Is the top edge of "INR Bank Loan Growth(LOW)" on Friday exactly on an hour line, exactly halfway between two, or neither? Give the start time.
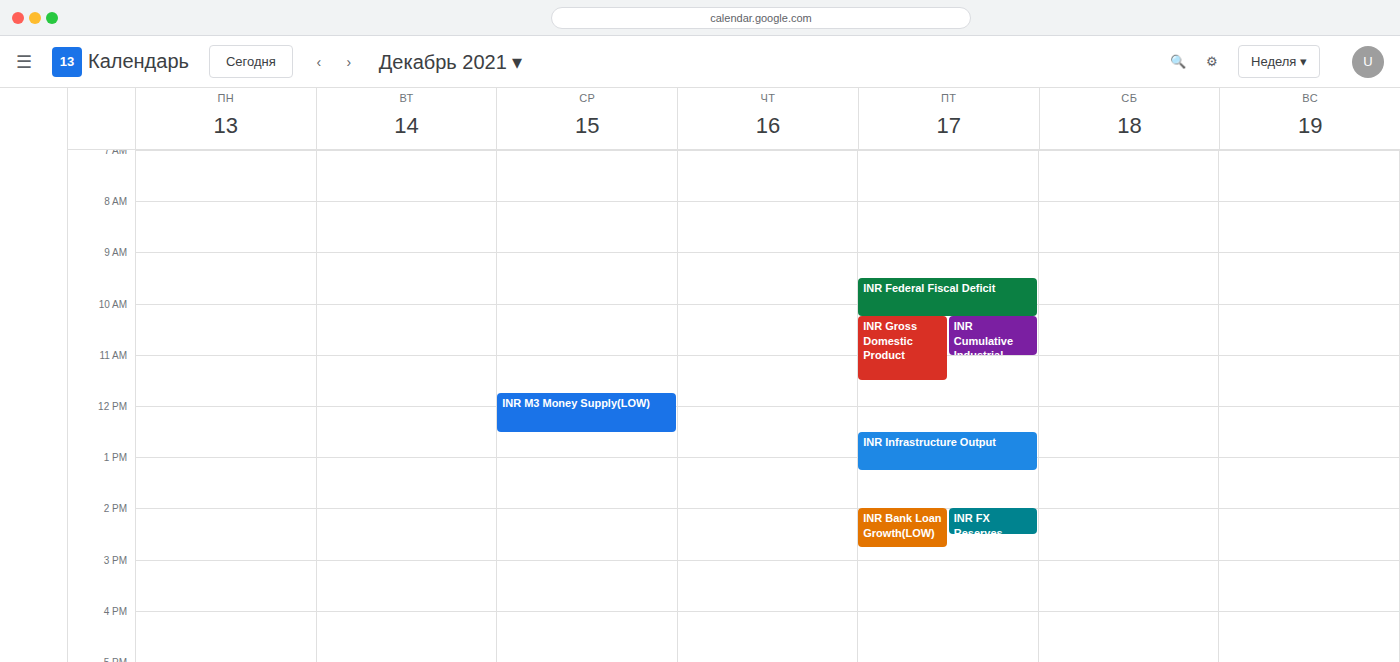
2:00 PM -- exactly on the 2 PM line.